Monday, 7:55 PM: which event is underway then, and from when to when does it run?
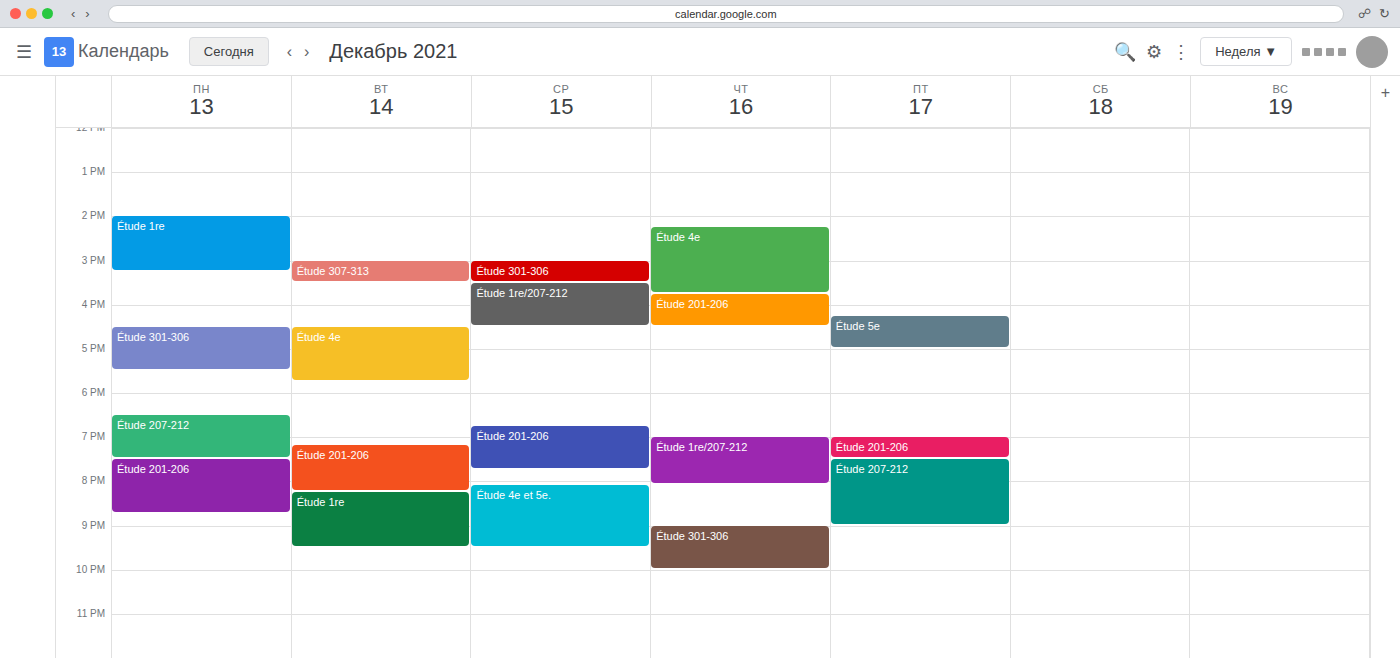
"Étude 201-206", 7:30 PM to 8:45 PM